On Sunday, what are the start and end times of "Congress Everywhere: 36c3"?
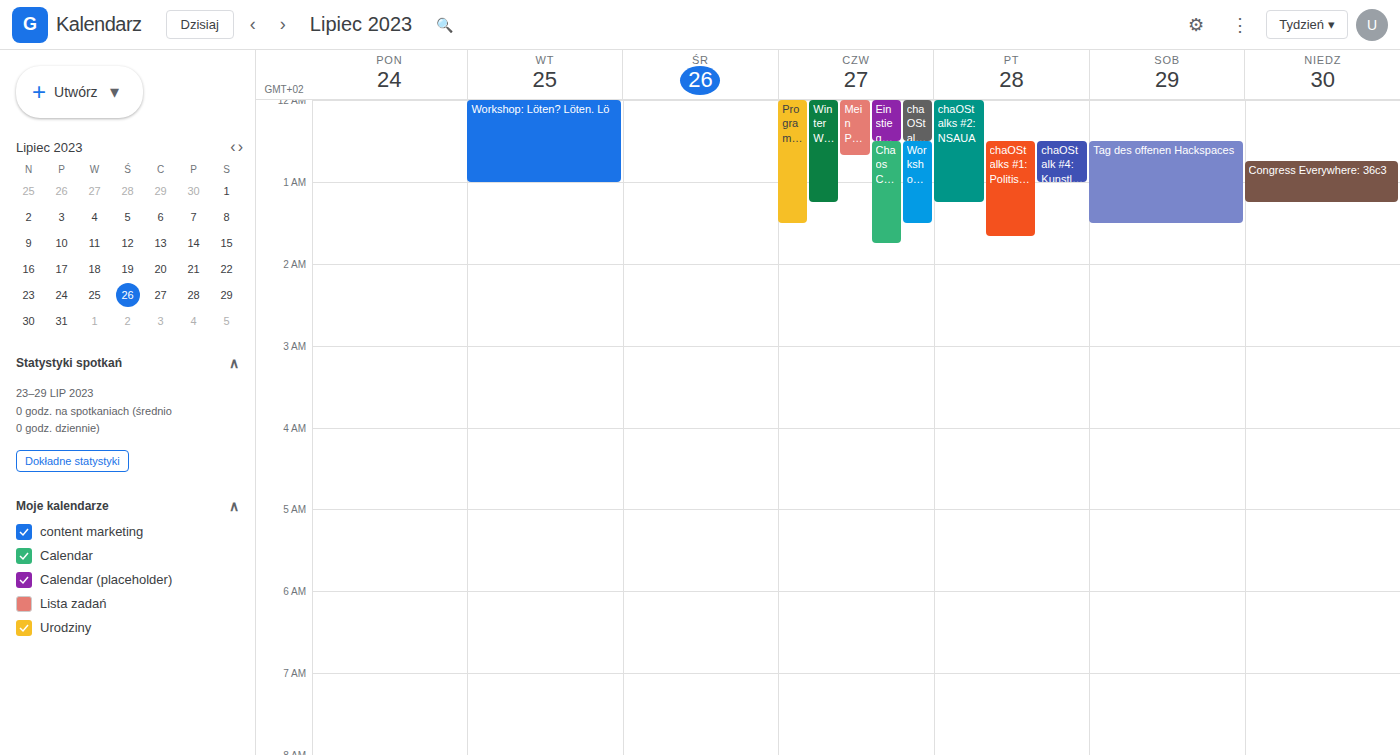
12:45 AM to 1:15 AM